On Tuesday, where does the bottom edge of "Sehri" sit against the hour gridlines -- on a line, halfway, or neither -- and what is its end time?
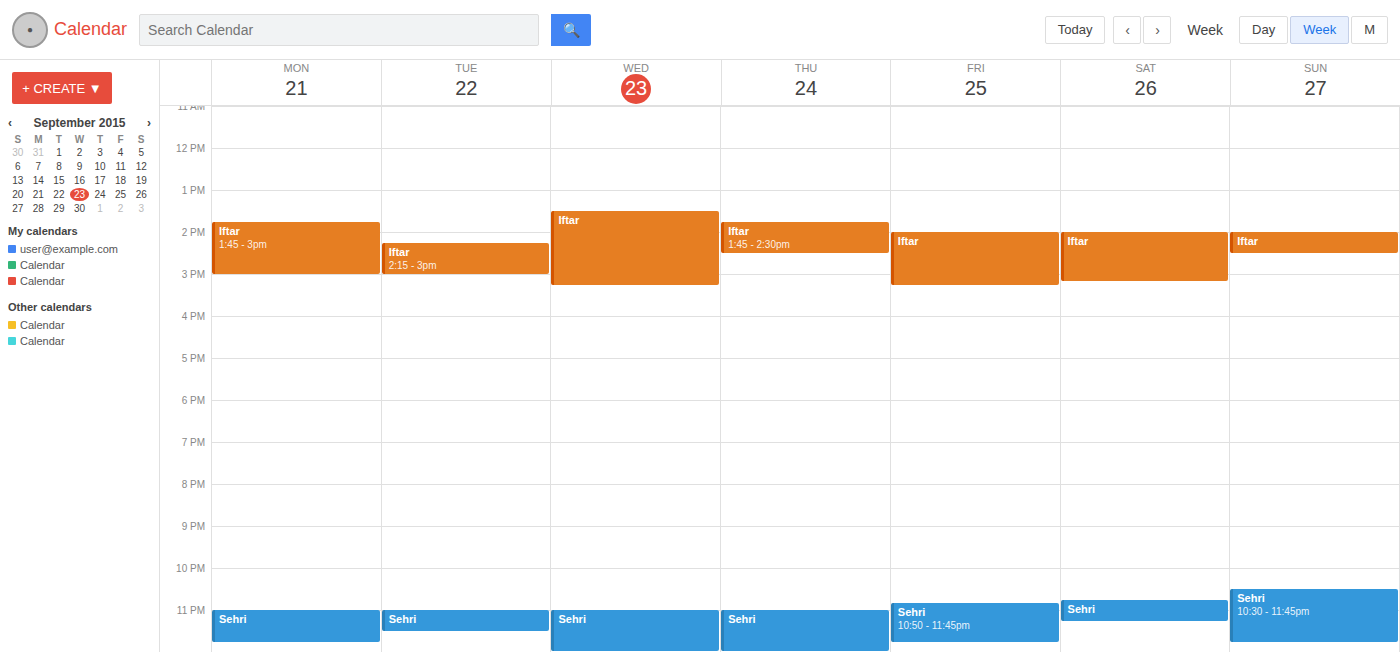
11:30 PM -- halfway between the 11 PM and 12 AM lines.